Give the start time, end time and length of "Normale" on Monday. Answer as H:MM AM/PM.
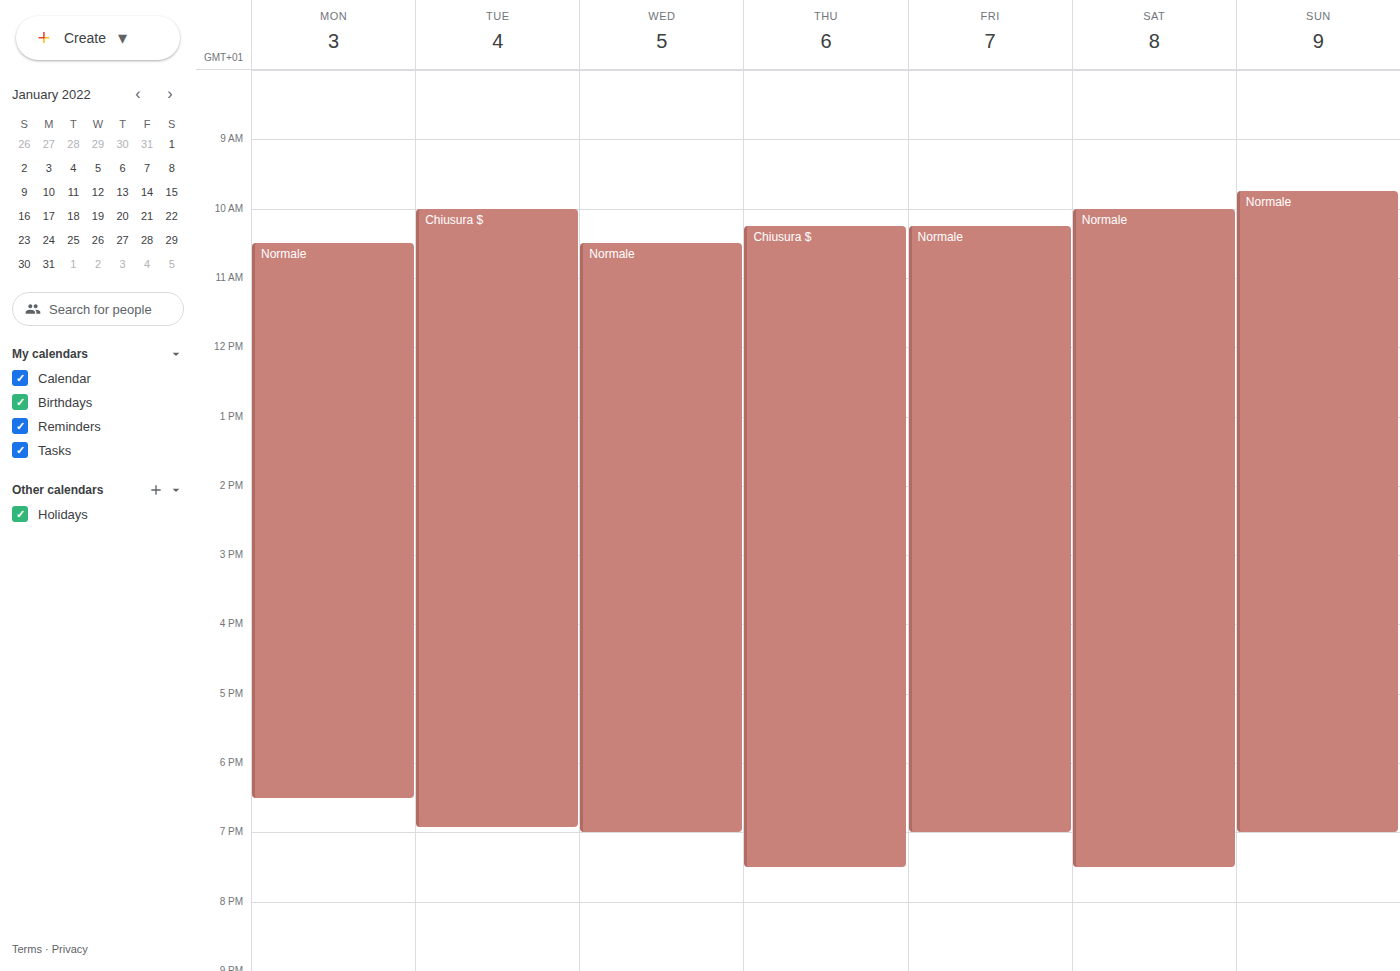
10:30 AM to 6:30 PM, 8 hours